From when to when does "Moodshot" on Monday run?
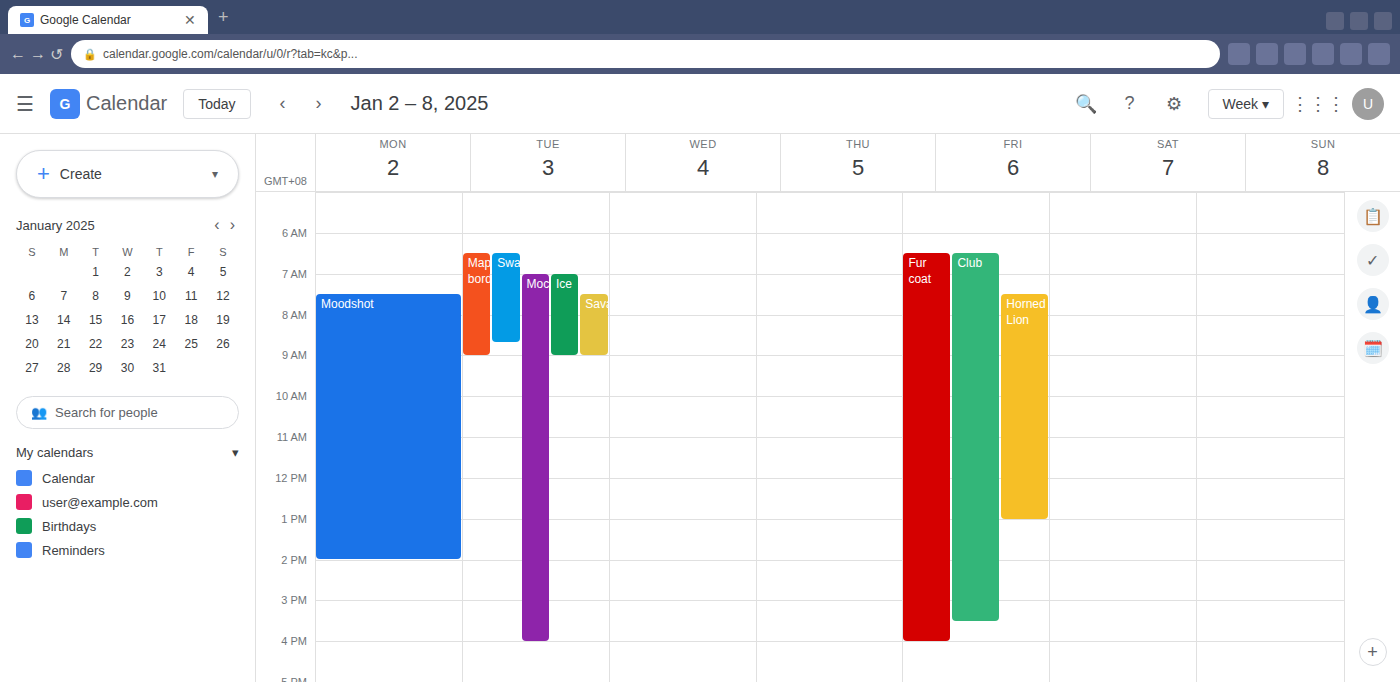
7:30 AM to 2:00 PM